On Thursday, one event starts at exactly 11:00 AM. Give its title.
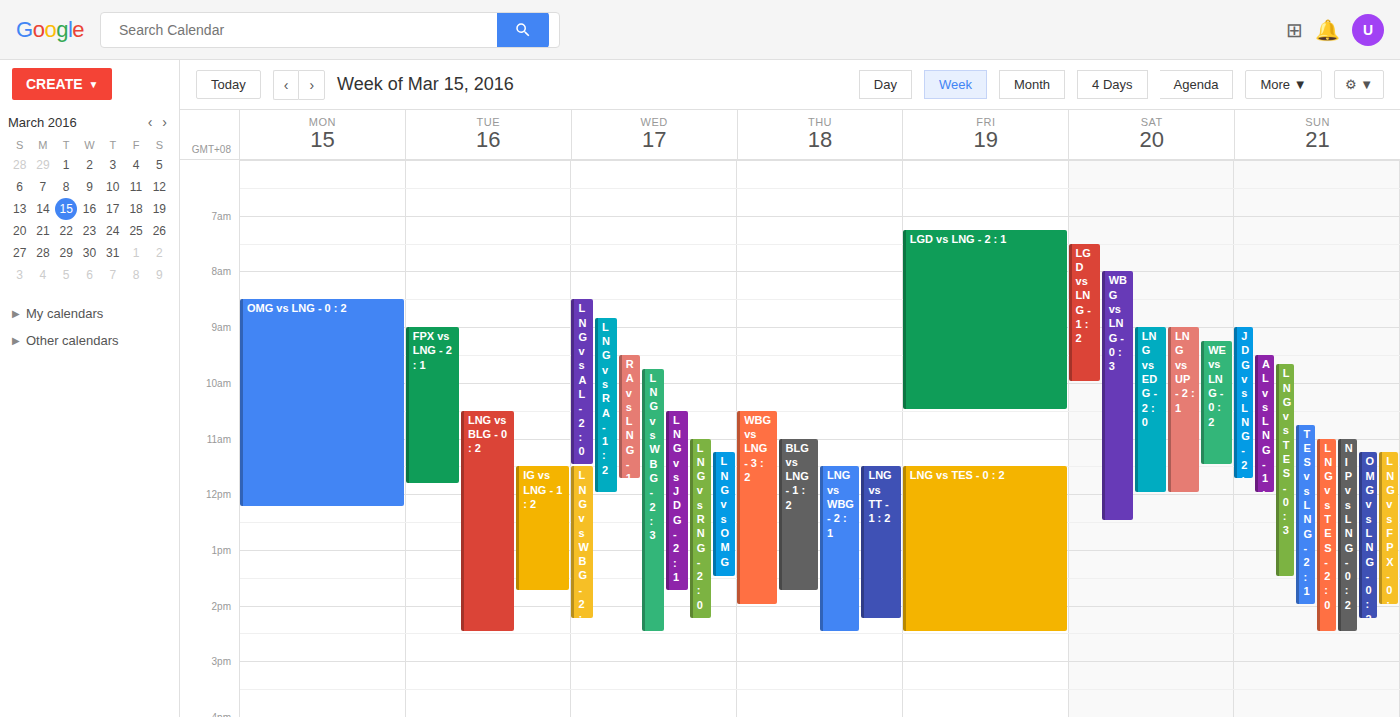
"BLG vs LNG - 1 : 2"